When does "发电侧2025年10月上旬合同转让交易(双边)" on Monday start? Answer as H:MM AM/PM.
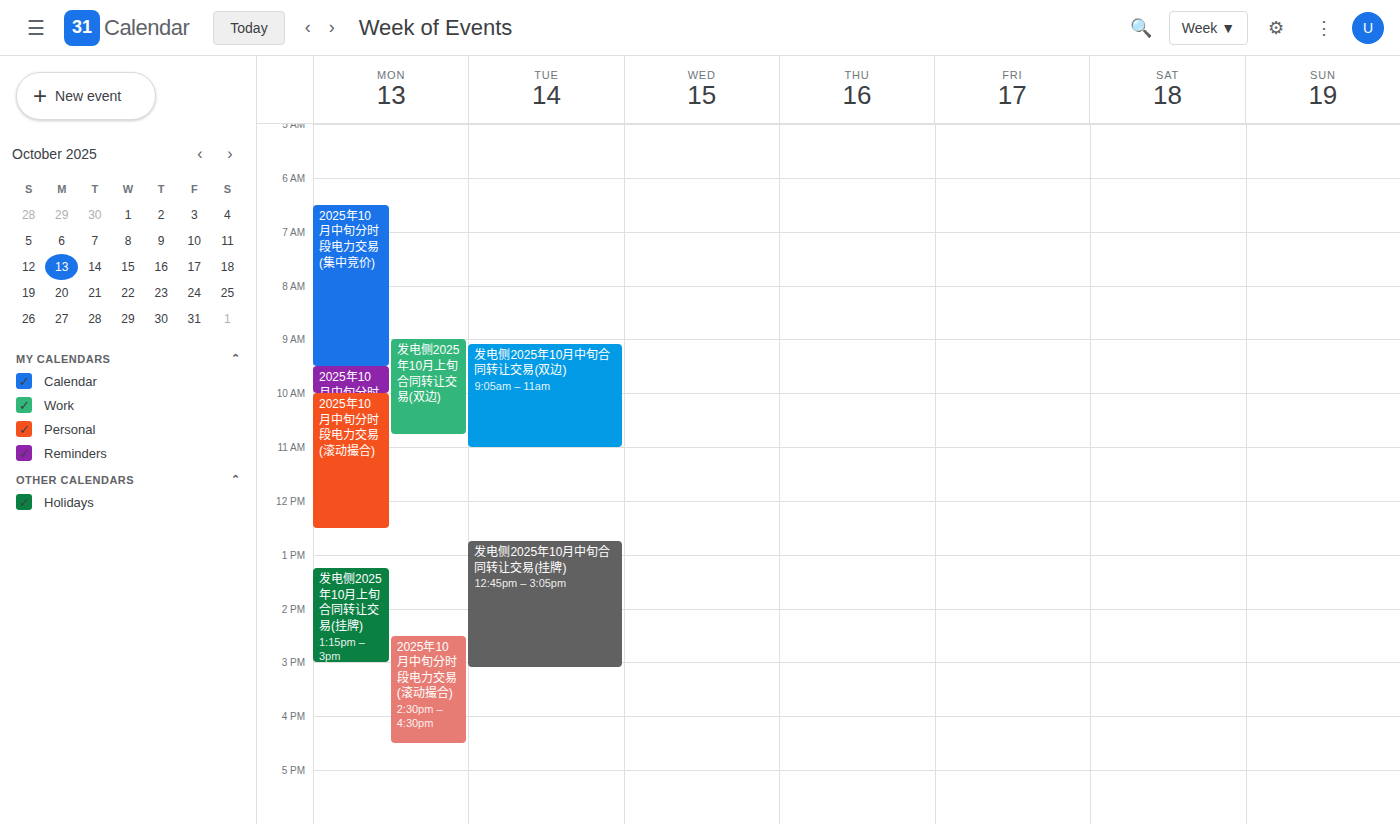
9:00 AM